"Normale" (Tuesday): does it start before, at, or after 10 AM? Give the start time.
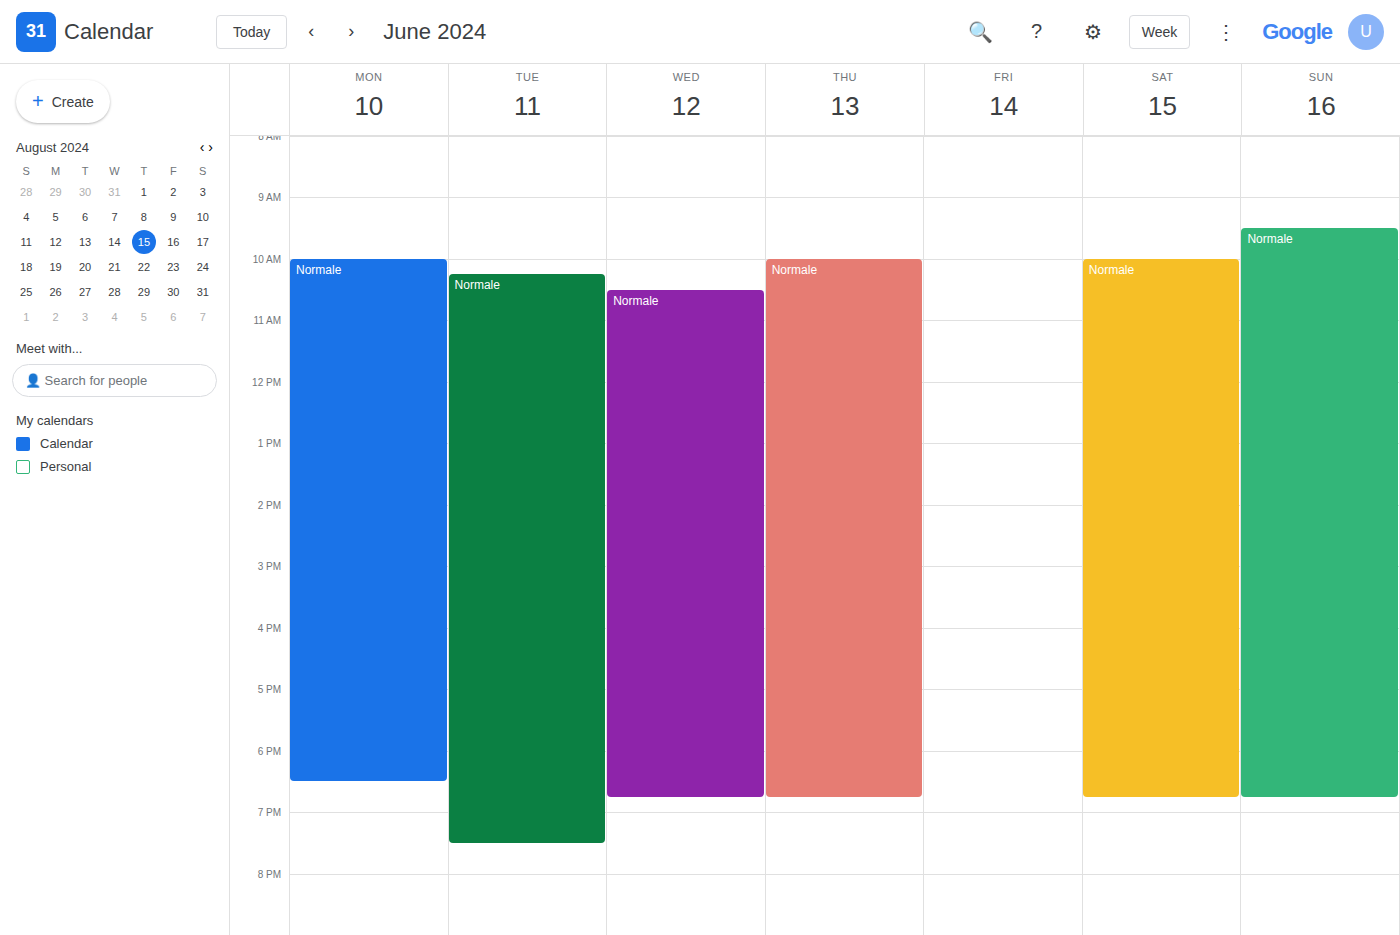
10:15 AM -- after 10 AM, 15 minutes below the 10 AM line.